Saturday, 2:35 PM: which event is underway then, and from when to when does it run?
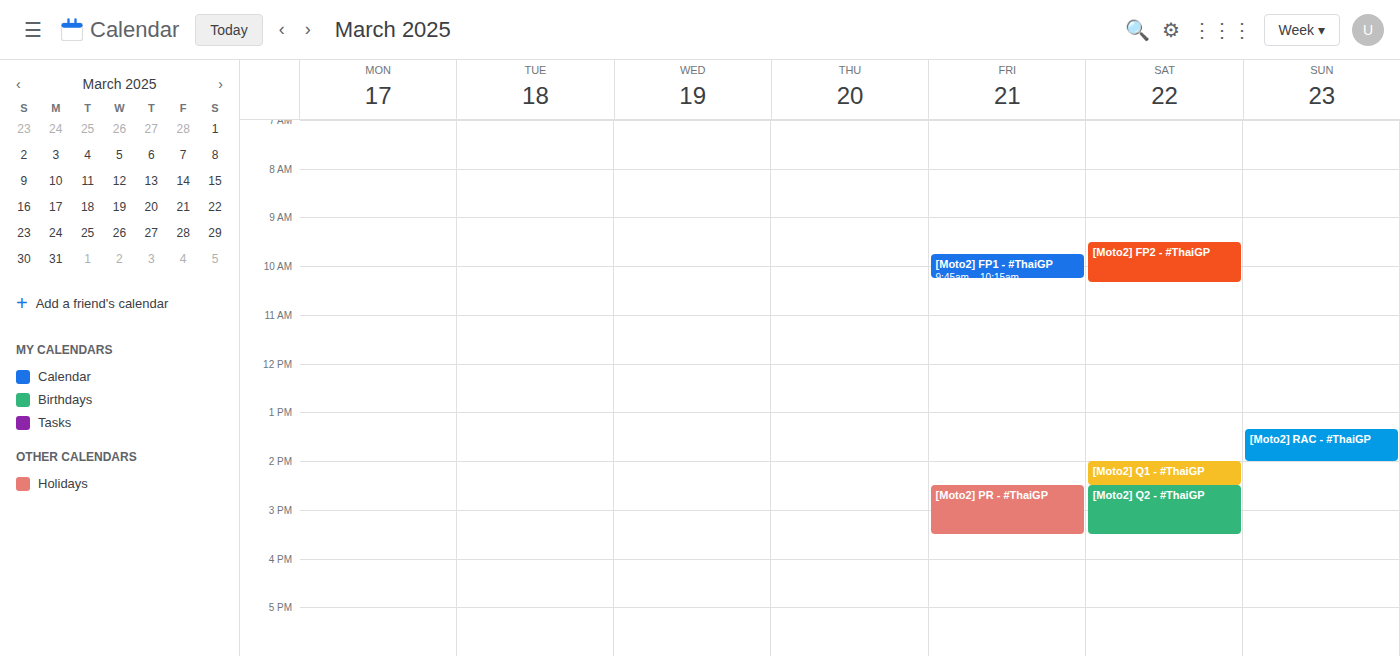
"[Moto2] Q2 - #ThaiGP", 2:30 PM to 3:30 PM